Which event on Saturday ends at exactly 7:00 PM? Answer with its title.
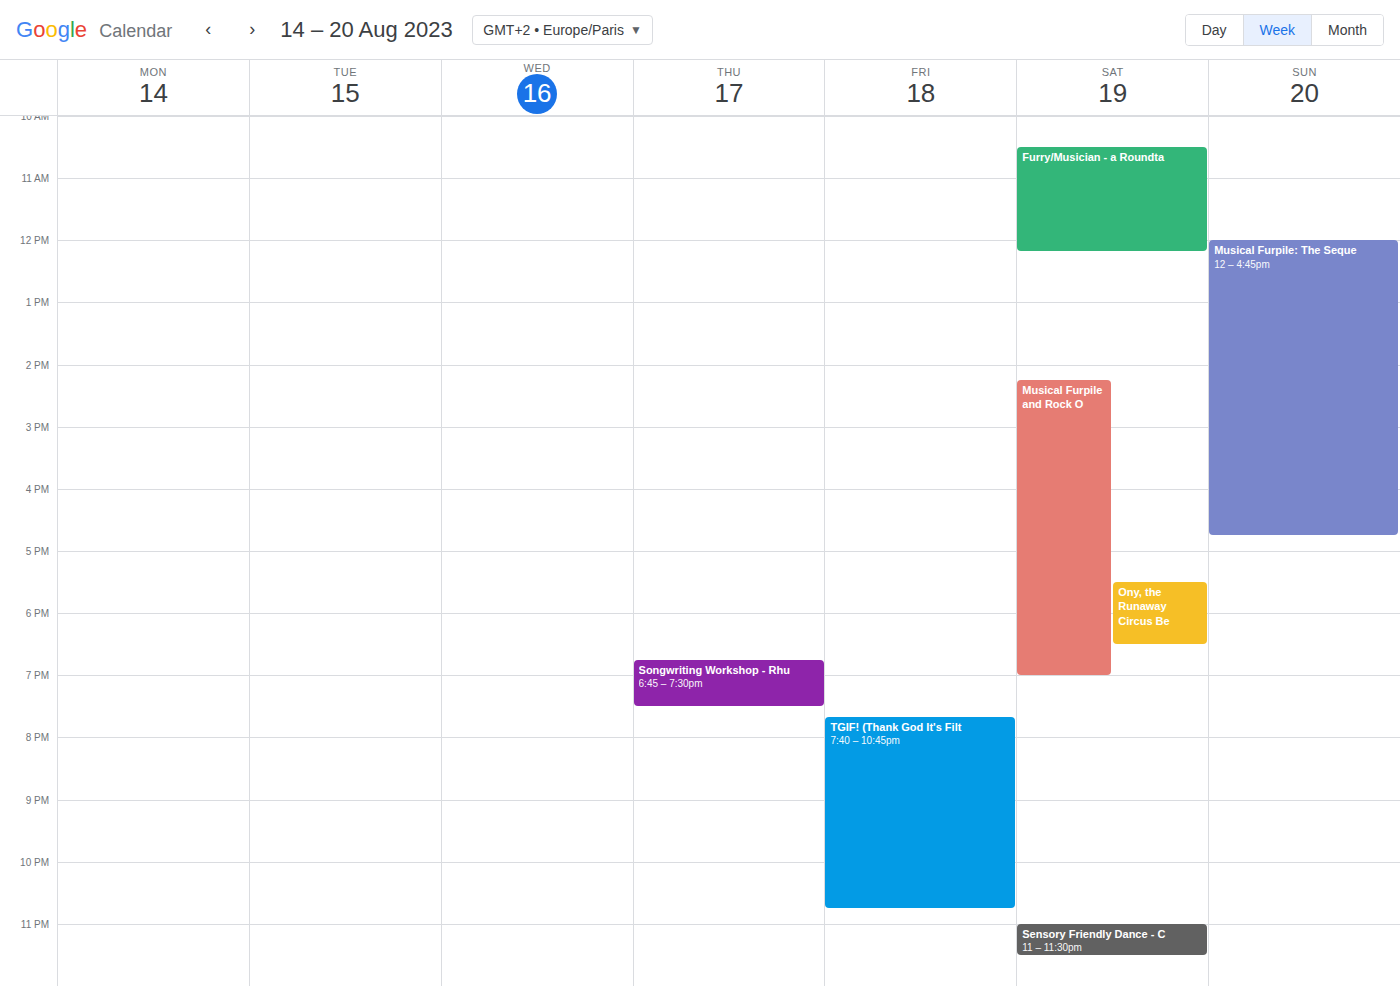
"Musical Furpile and Rock O"